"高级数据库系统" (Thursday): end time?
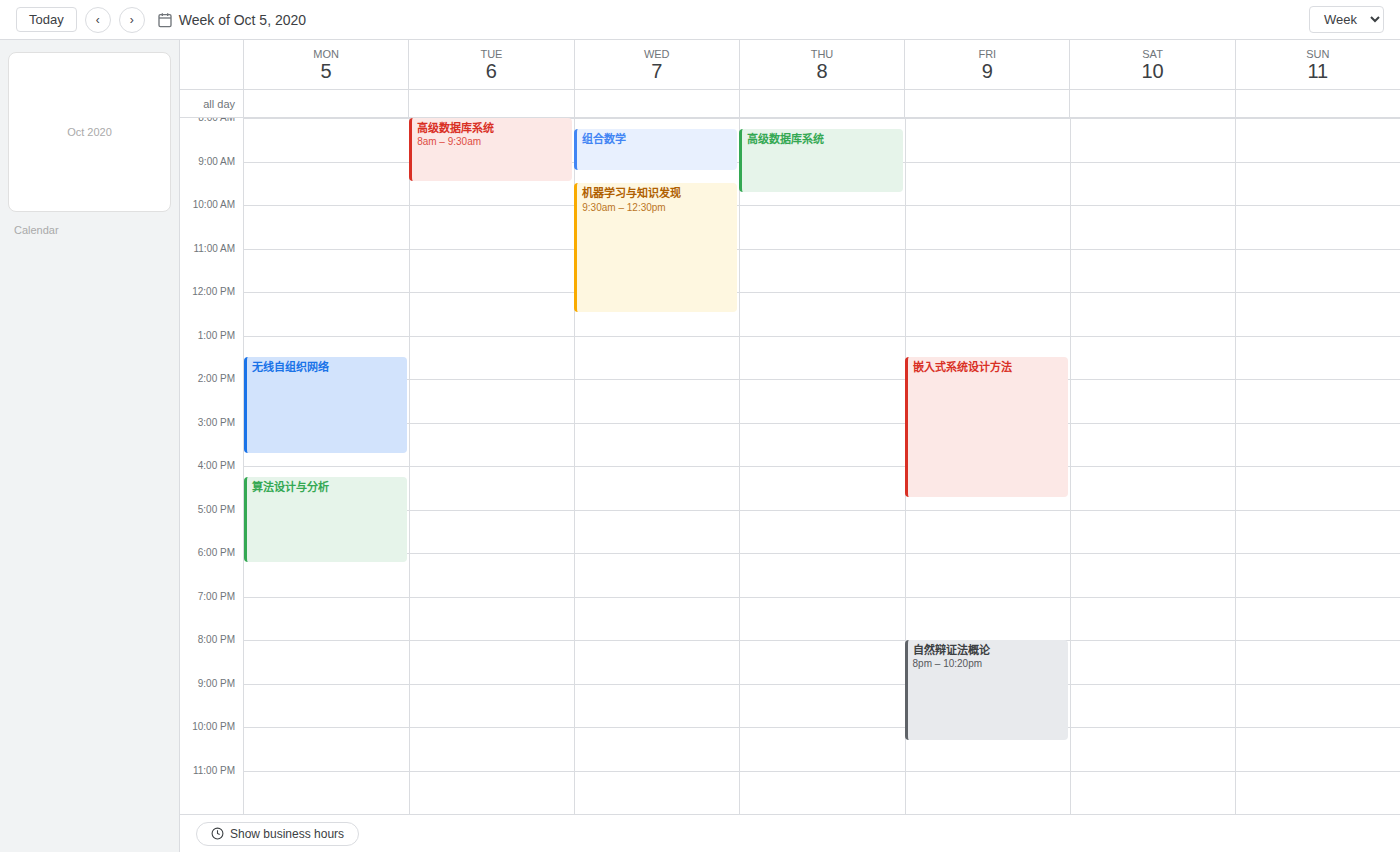
9:45 AM